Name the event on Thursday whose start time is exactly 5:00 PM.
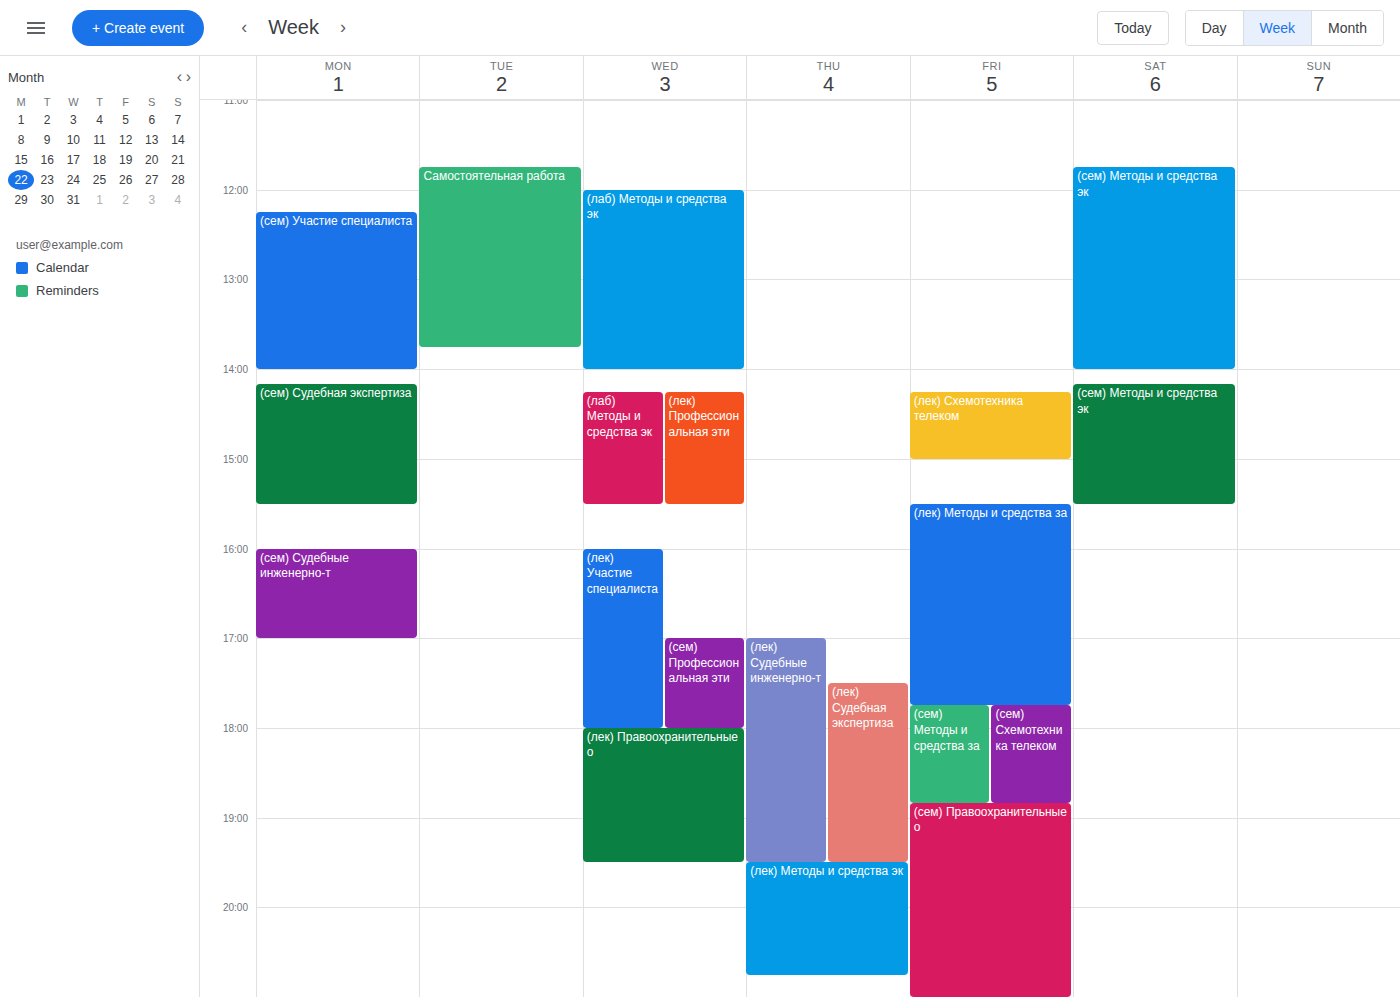
"(лек) Судебные инженерно-т"